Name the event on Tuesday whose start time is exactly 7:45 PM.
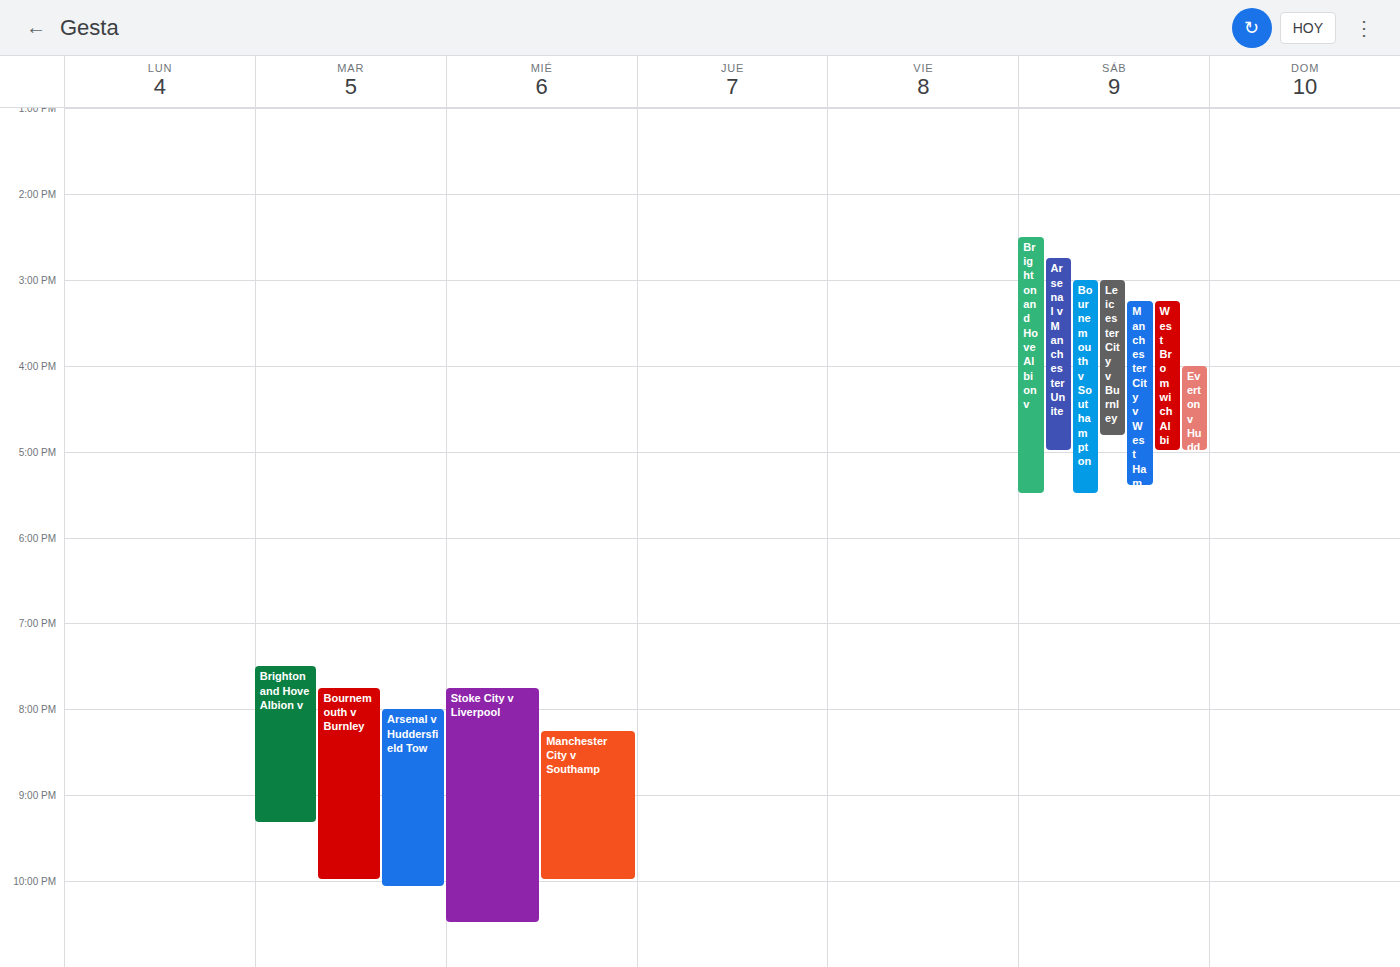
"Bournemouth v Burnley"